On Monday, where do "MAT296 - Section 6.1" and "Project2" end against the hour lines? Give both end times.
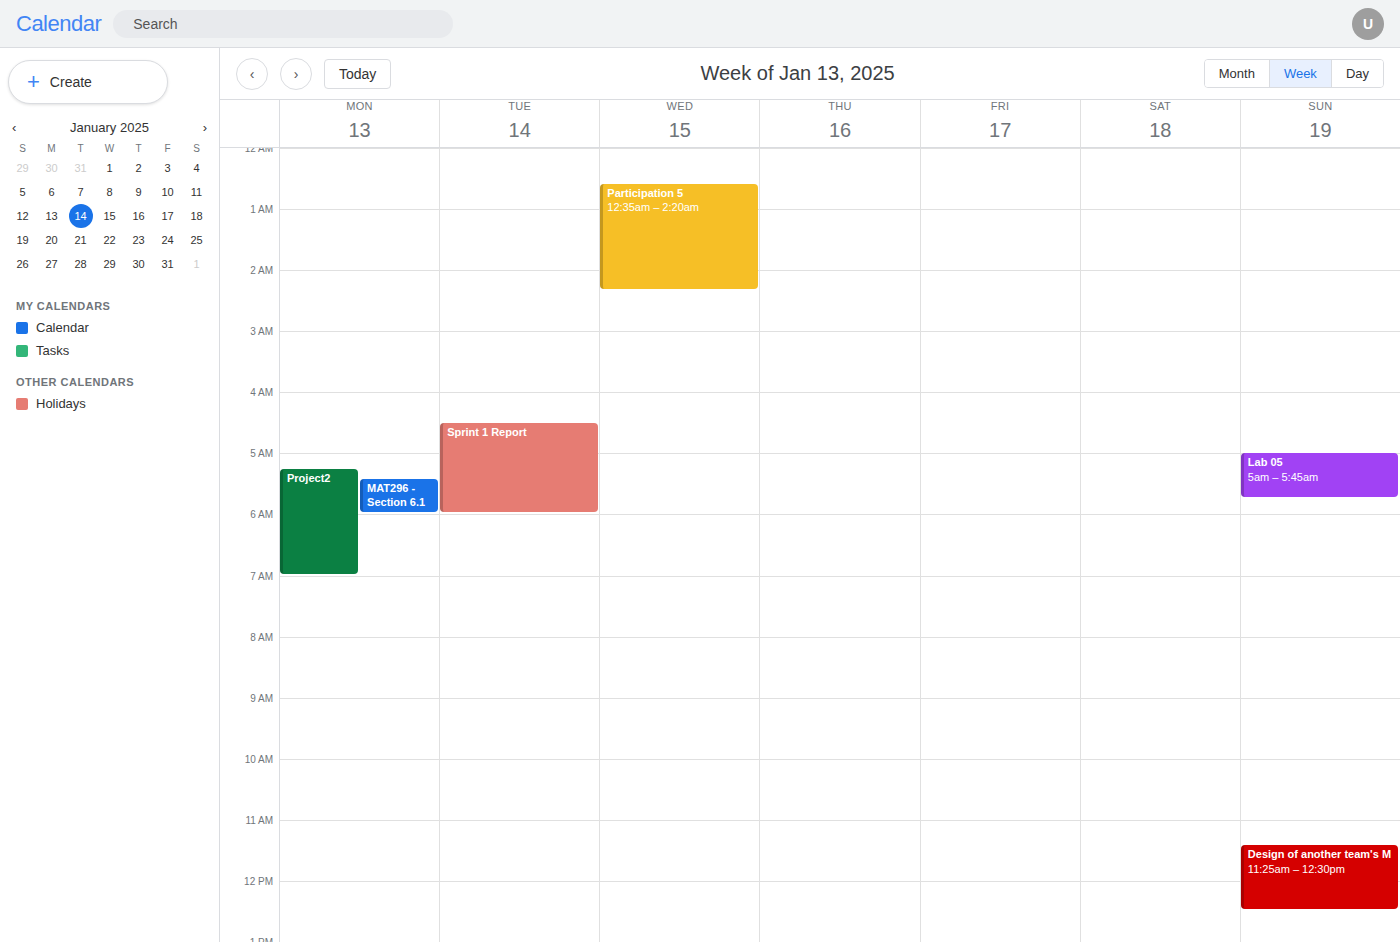
"MAT296 - Section 6.1": 06:00, exactly on the 06:00 line. "Project2": 07:00, exactly on the 07:00 line.